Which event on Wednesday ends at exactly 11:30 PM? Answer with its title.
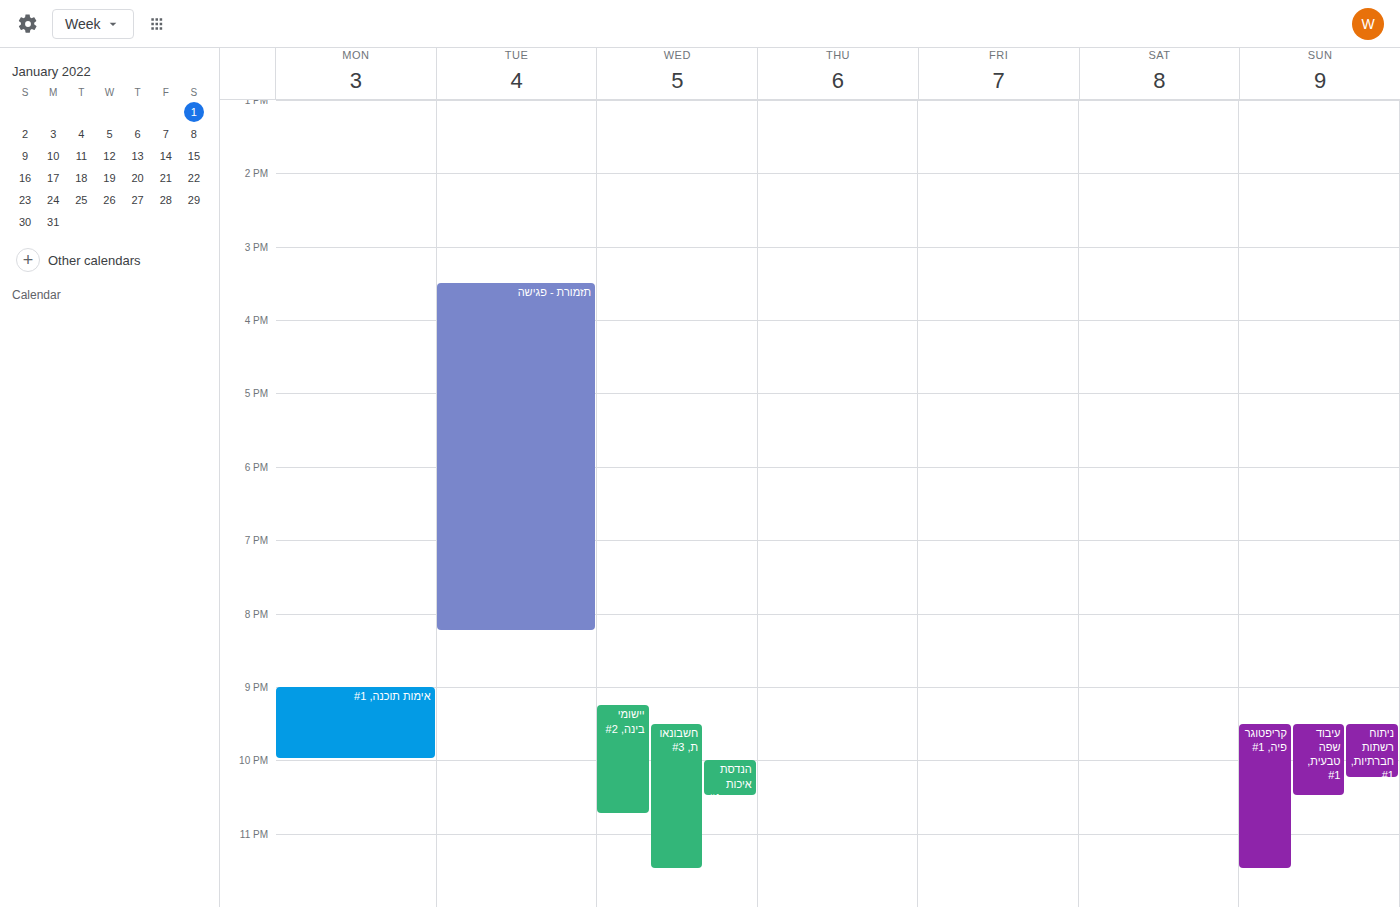
"חשבונאות, #3"